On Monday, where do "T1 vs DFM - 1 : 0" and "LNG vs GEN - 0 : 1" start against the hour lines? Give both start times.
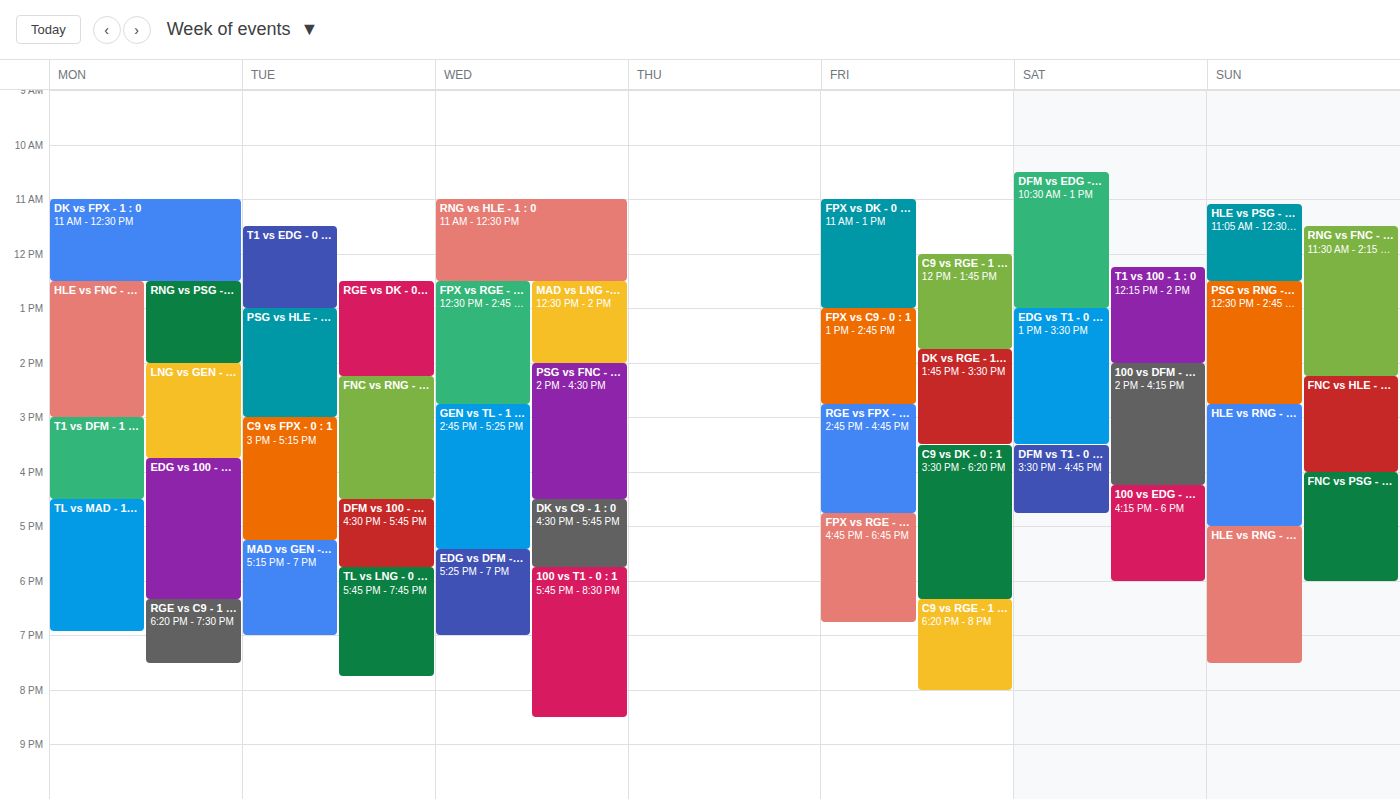
"T1 vs DFM - 1 : 0": 3:00 PM, exactly on the 3 PM line. "LNG vs GEN - 0 : 1": 2:00 PM, exactly on the 2 PM line.